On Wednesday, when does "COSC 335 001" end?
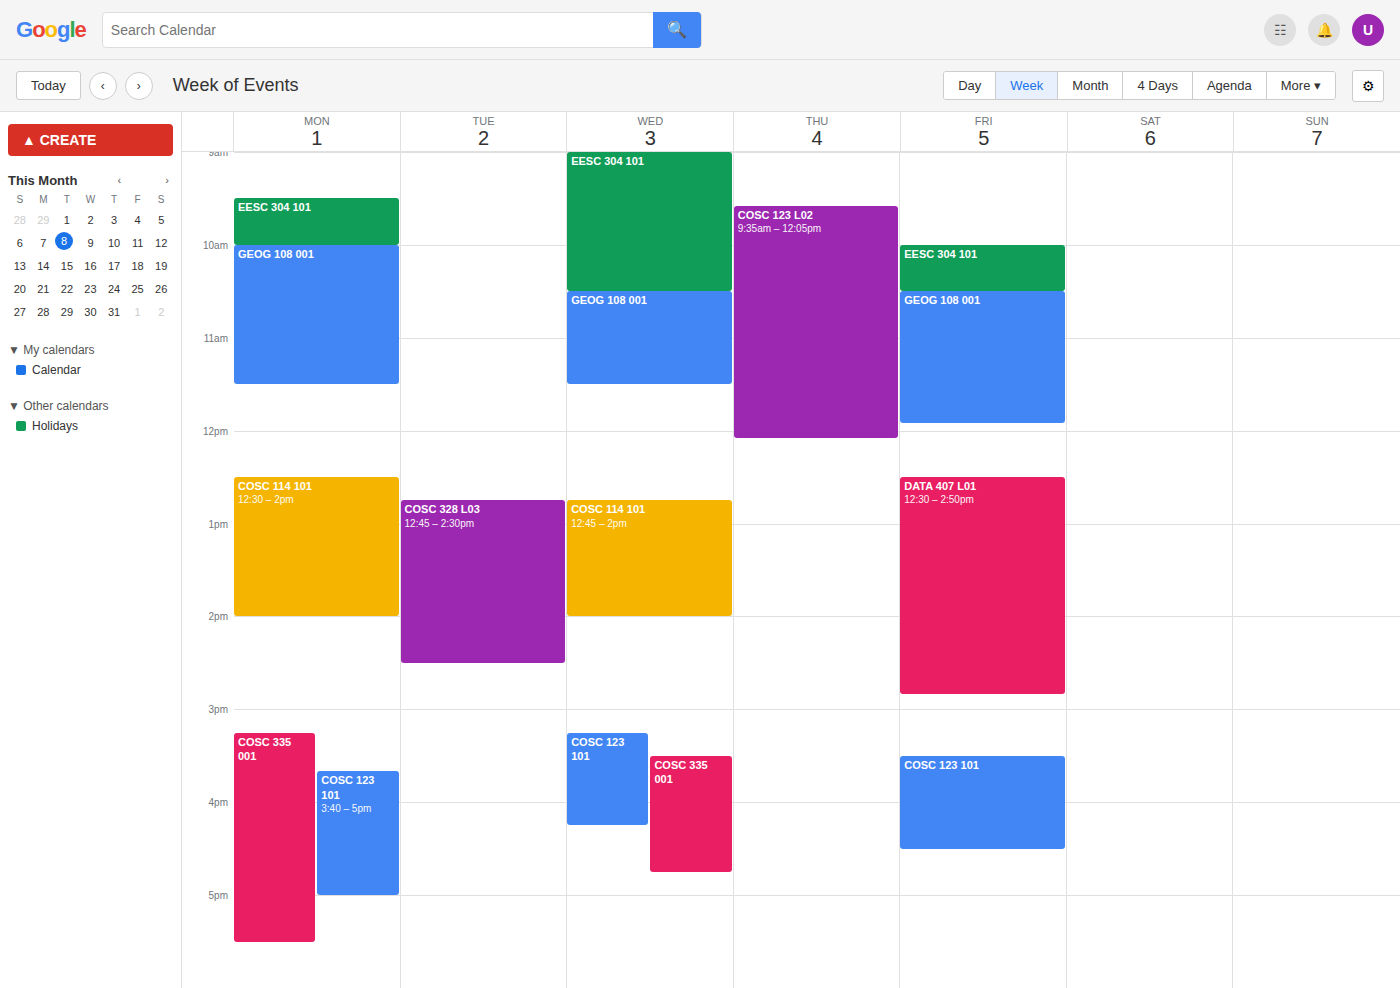
4:45 PM